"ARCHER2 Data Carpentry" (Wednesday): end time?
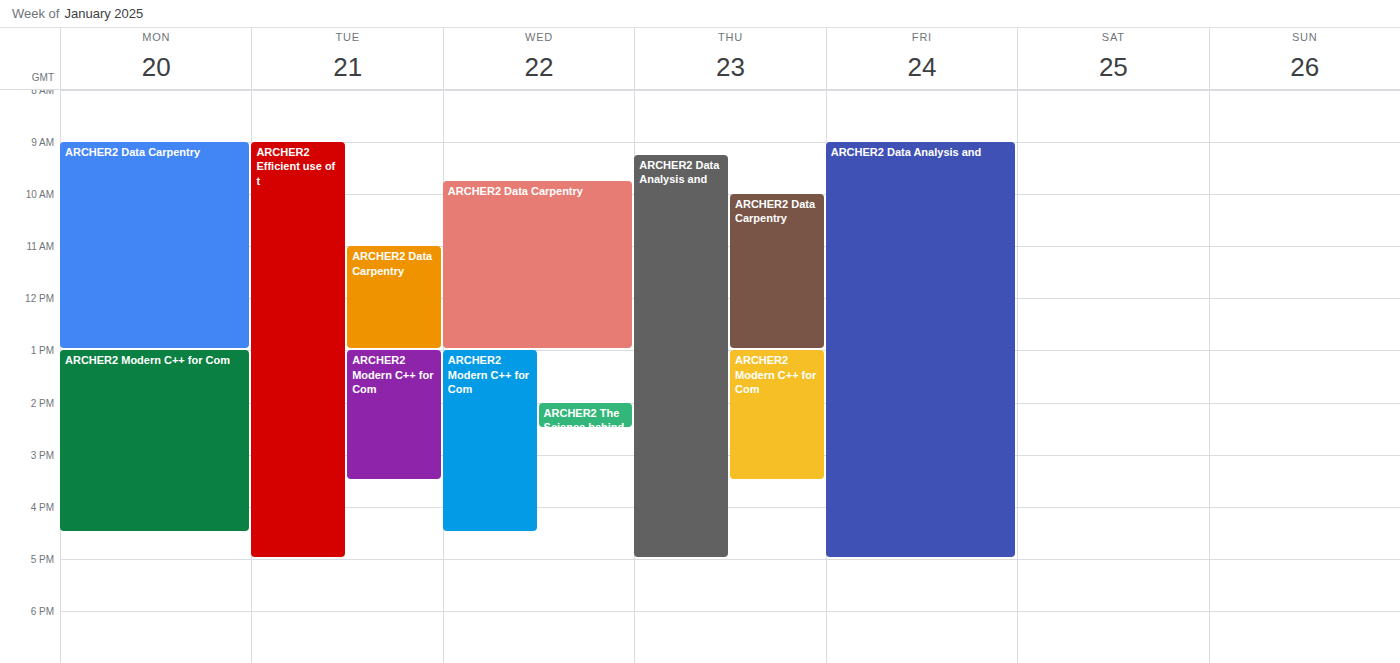
13:00